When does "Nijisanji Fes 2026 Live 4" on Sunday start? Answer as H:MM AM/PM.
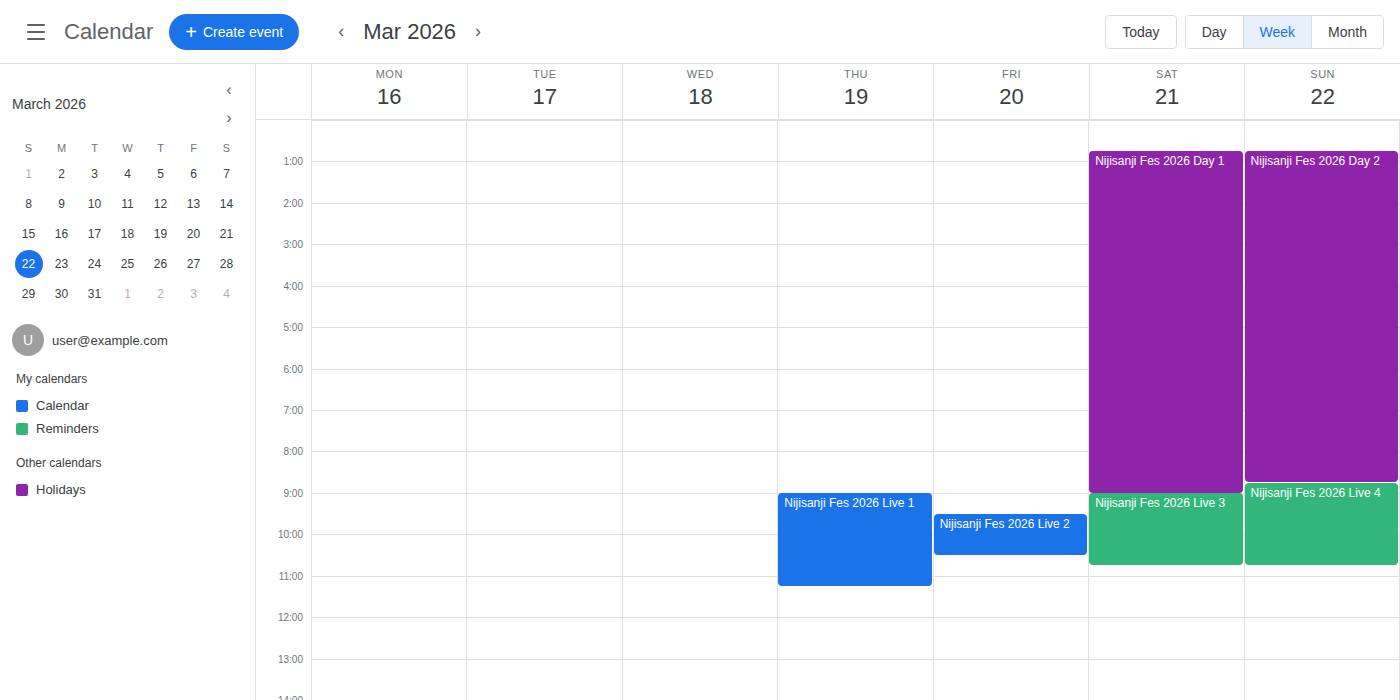
8:45 AM